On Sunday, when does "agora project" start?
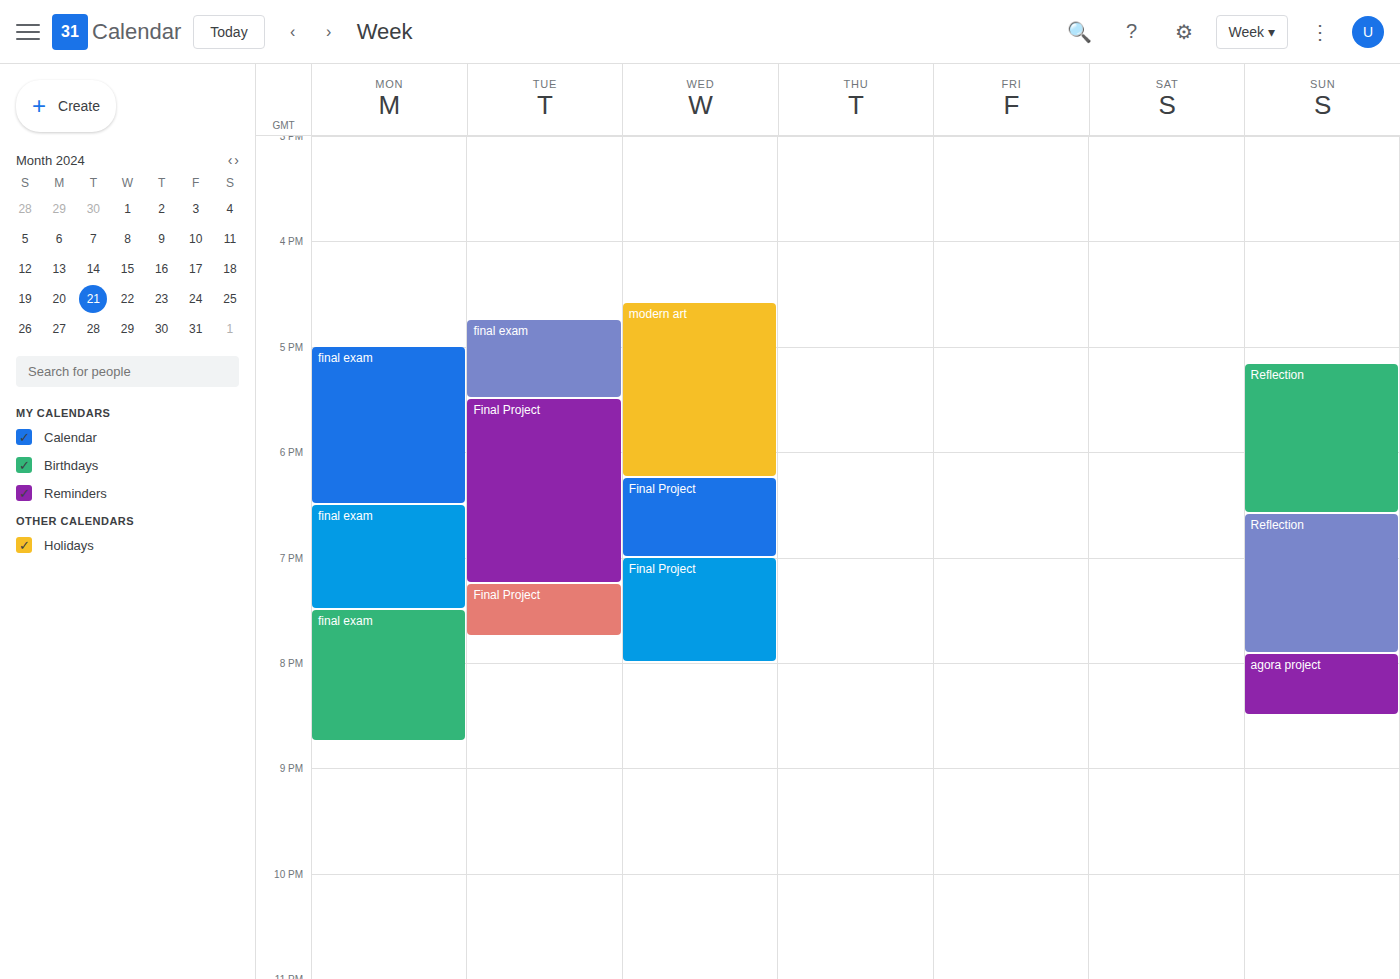
7:55 PM